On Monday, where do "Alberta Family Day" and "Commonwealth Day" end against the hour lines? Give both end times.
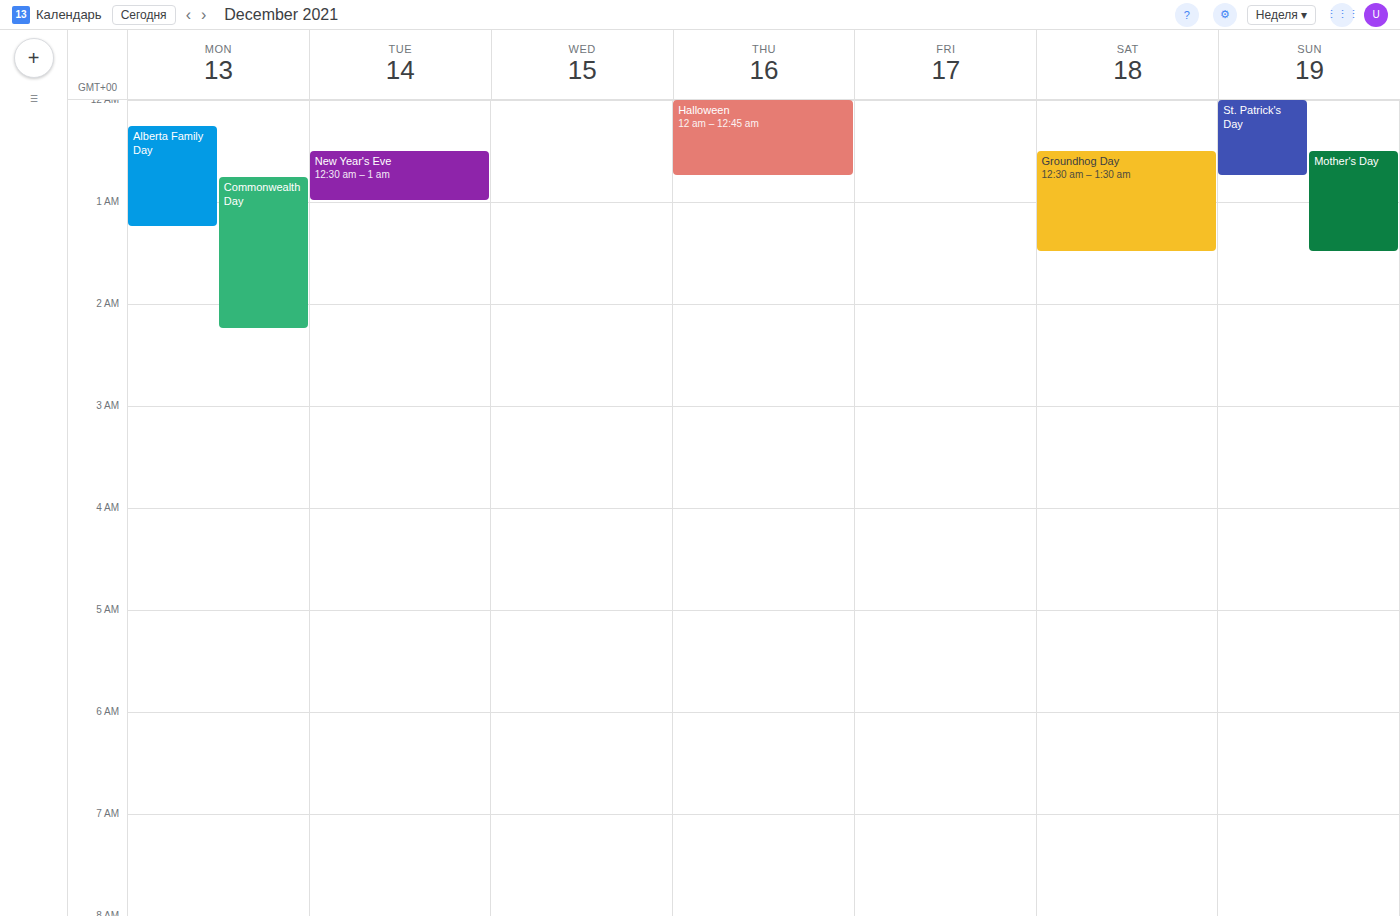
"Alberta Family Day": 1:15 AM, neither: a quarter of the way from the 1 AM line to the 2 AM line. "Commonwealth Day": 2:15 AM, neither: a quarter of the way from the 2 AM line to the 3 AM line.